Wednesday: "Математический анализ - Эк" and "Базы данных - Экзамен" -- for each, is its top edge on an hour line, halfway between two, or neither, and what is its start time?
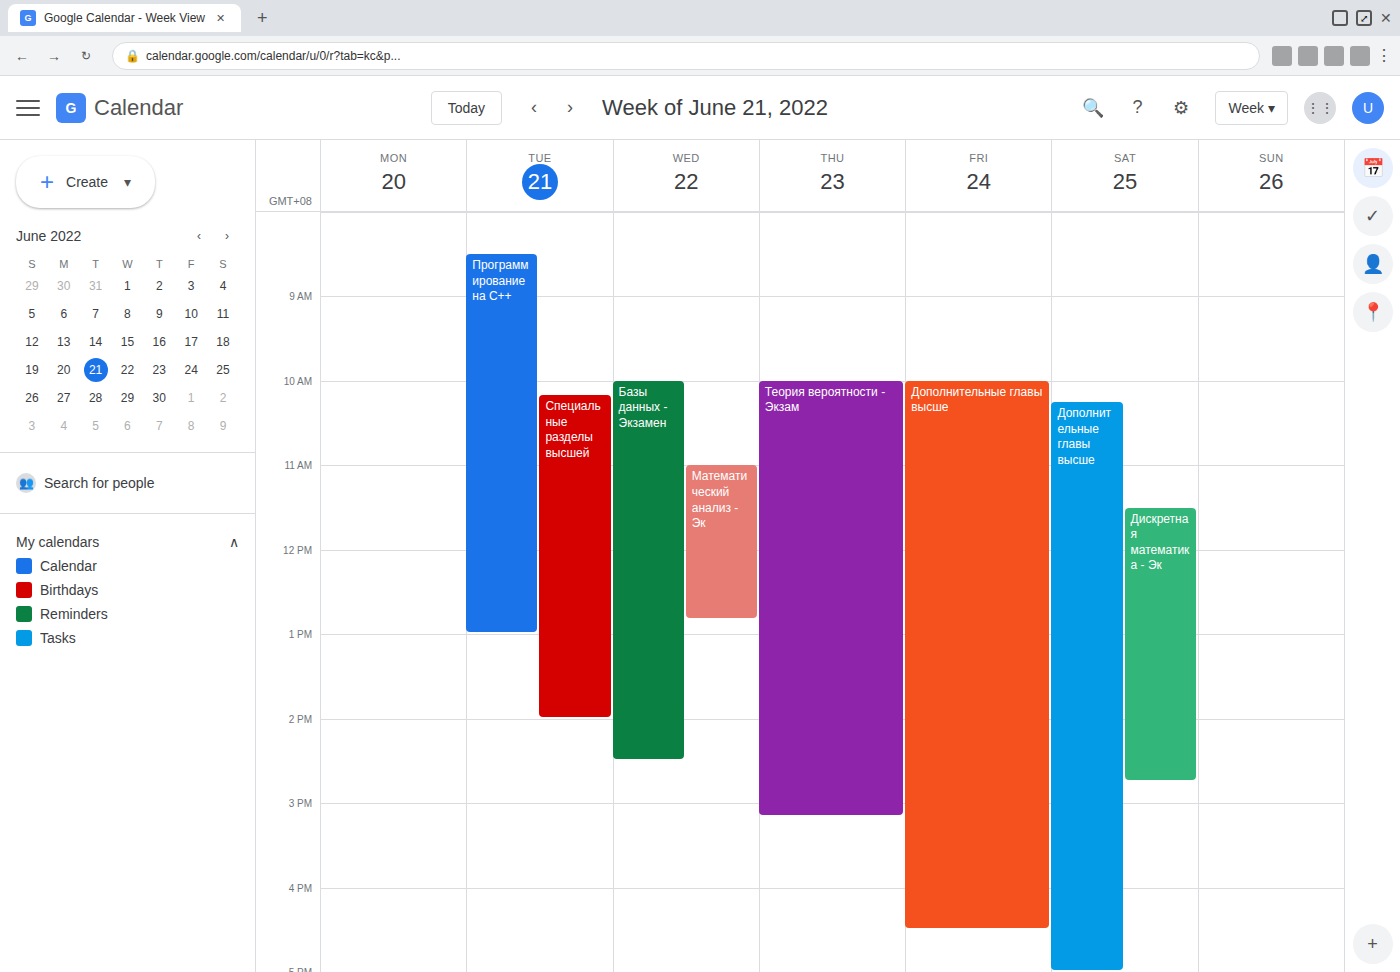
"Математический анализ - Эк": 11:00 AM, exactly on the 11 AM line. "Базы данных - Экзамен": 10:00 AM, exactly on the 10 AM line.